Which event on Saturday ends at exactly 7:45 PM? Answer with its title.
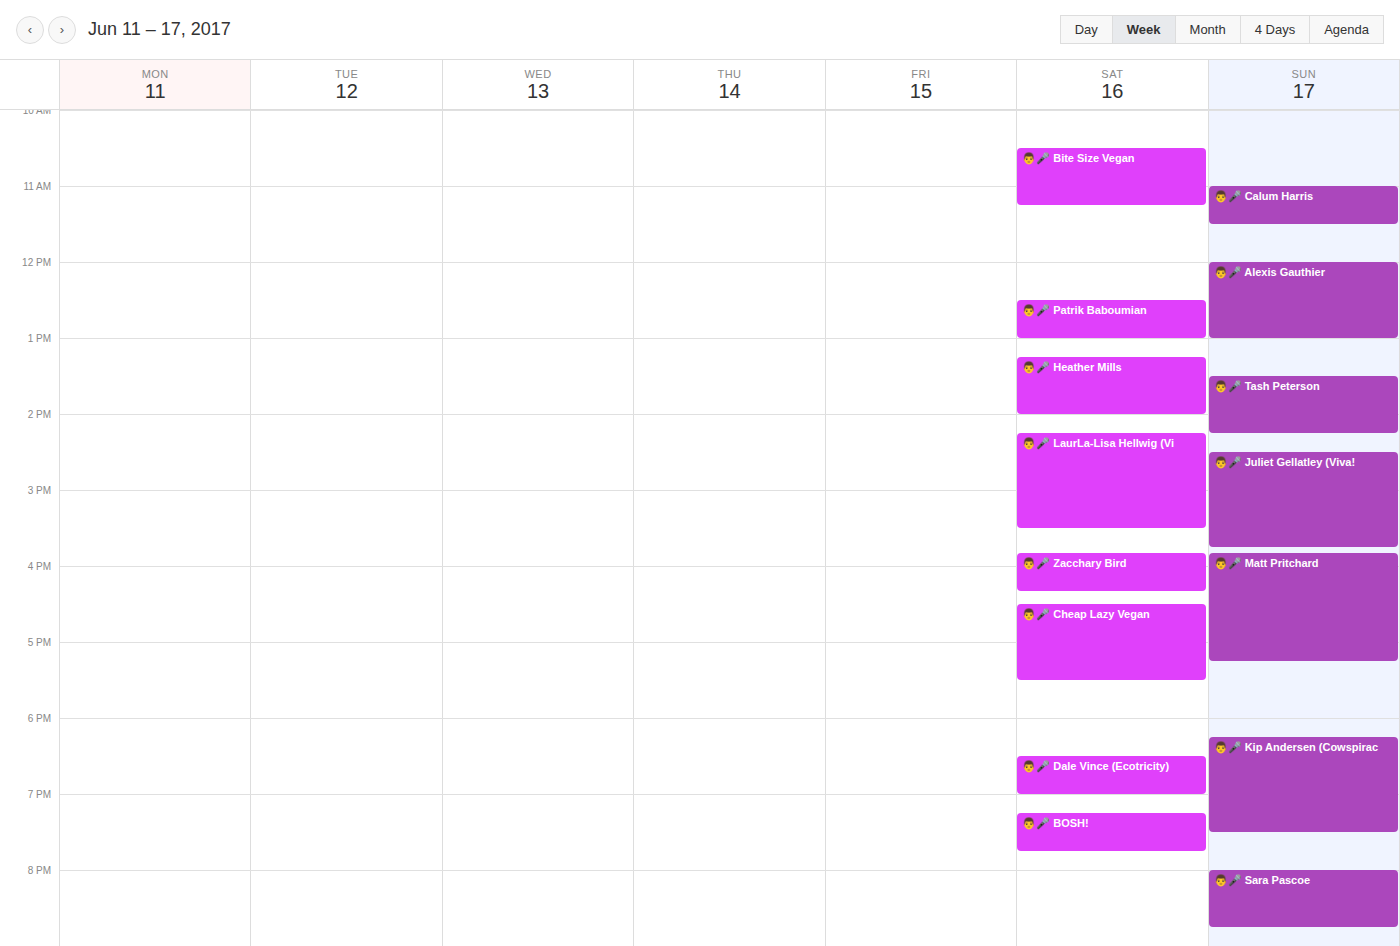
"👨🎤 BOSH!"